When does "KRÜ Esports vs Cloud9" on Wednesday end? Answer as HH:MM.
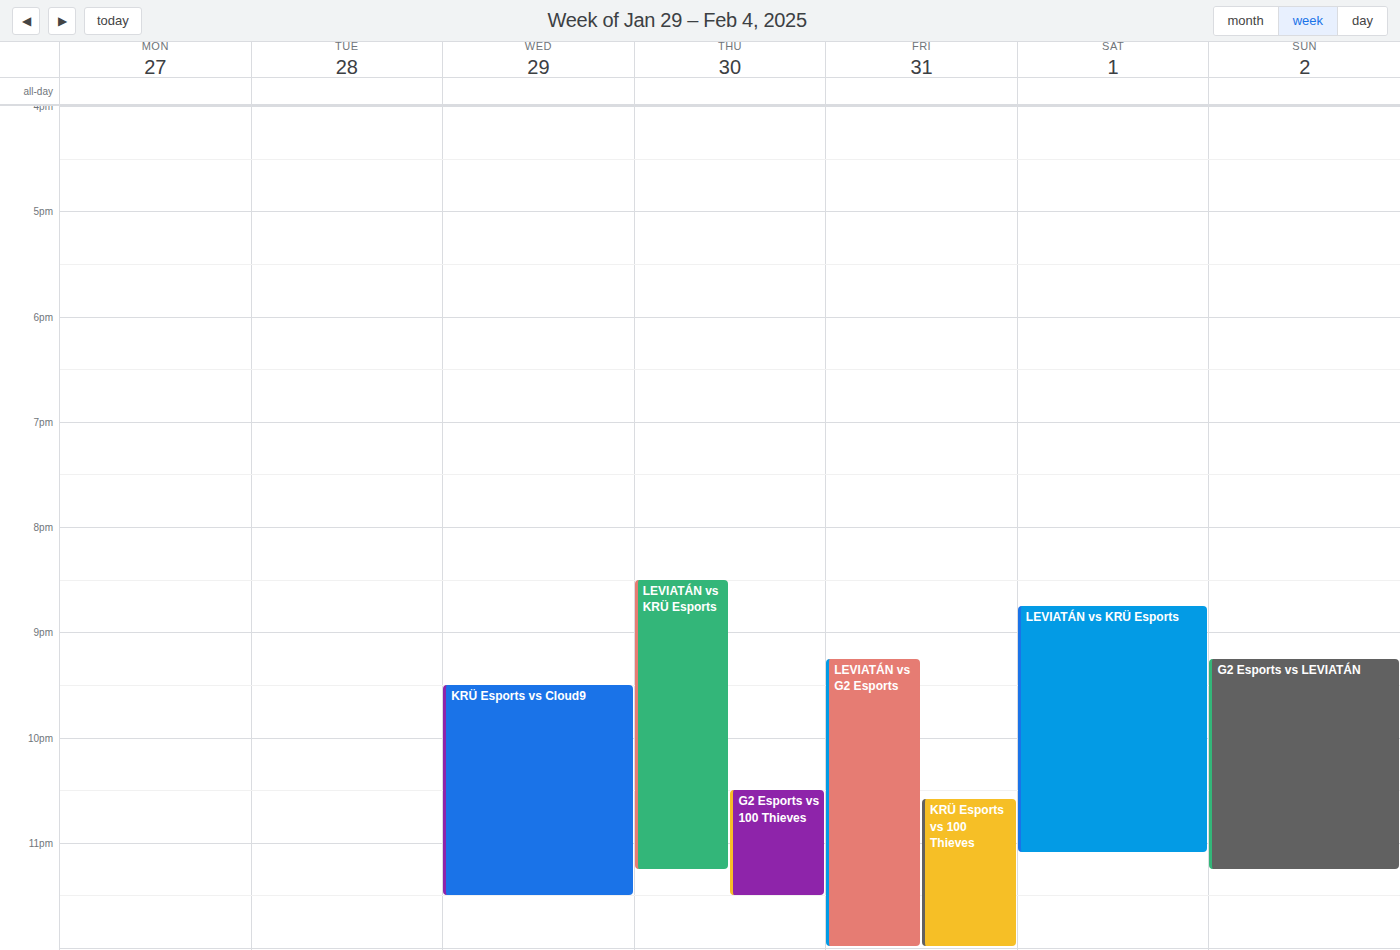
23:30